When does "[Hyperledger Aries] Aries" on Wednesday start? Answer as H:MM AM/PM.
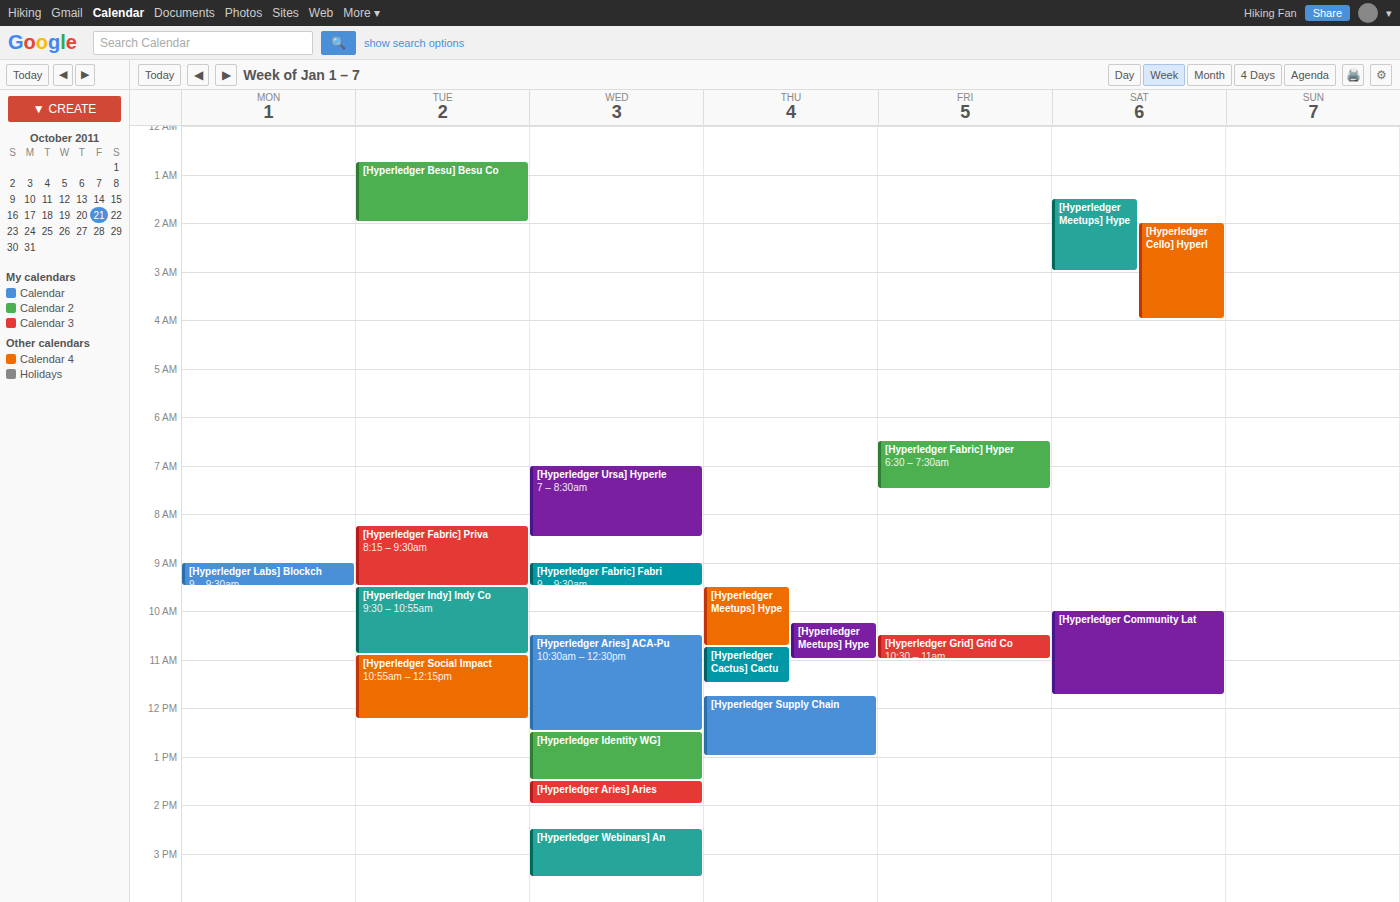
1:30 PM